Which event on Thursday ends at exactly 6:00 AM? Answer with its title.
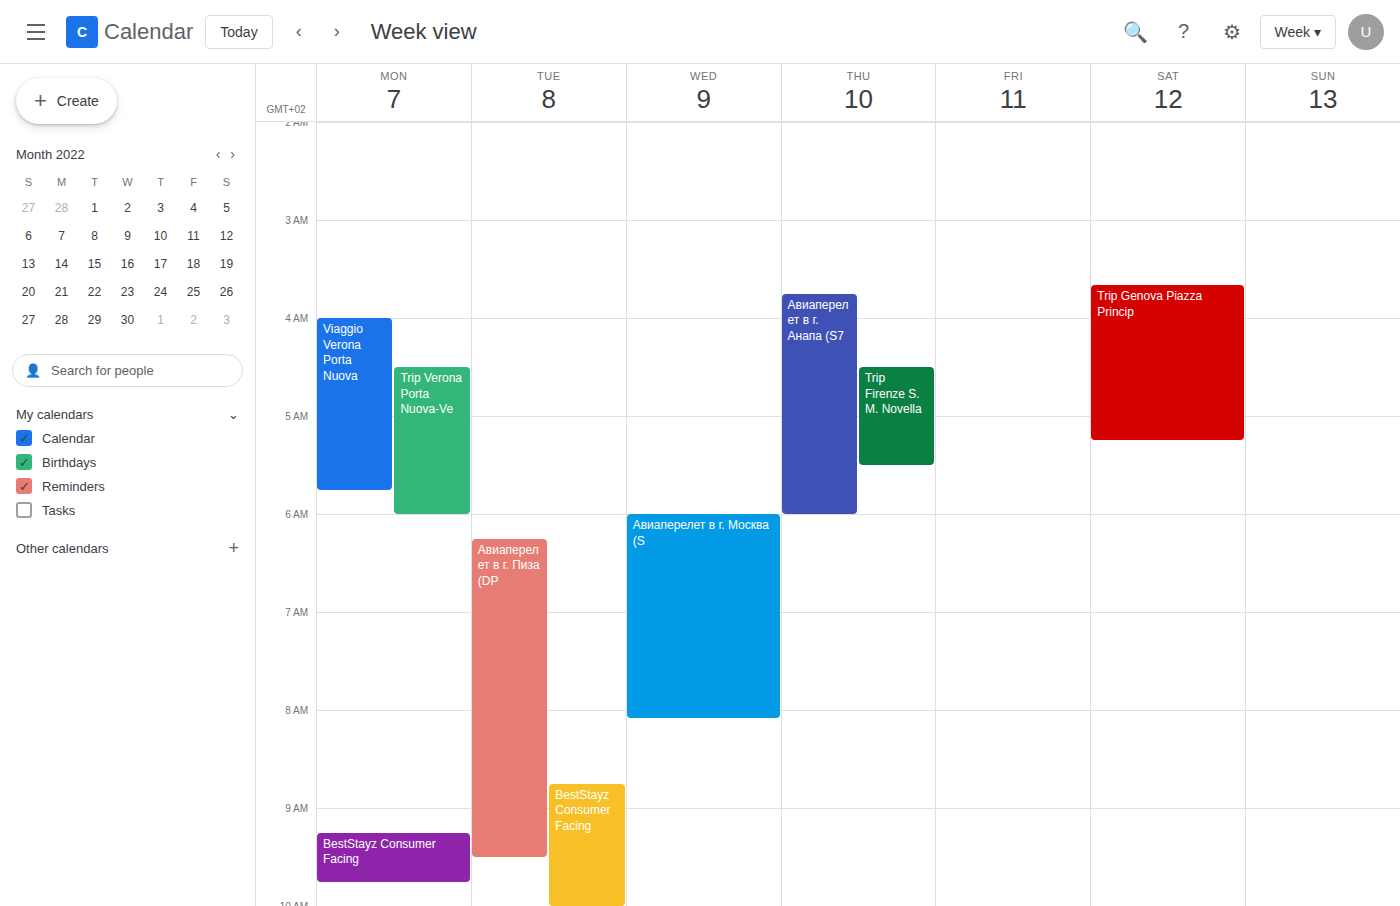
"Авиаперелет в г. Анапа (S7"